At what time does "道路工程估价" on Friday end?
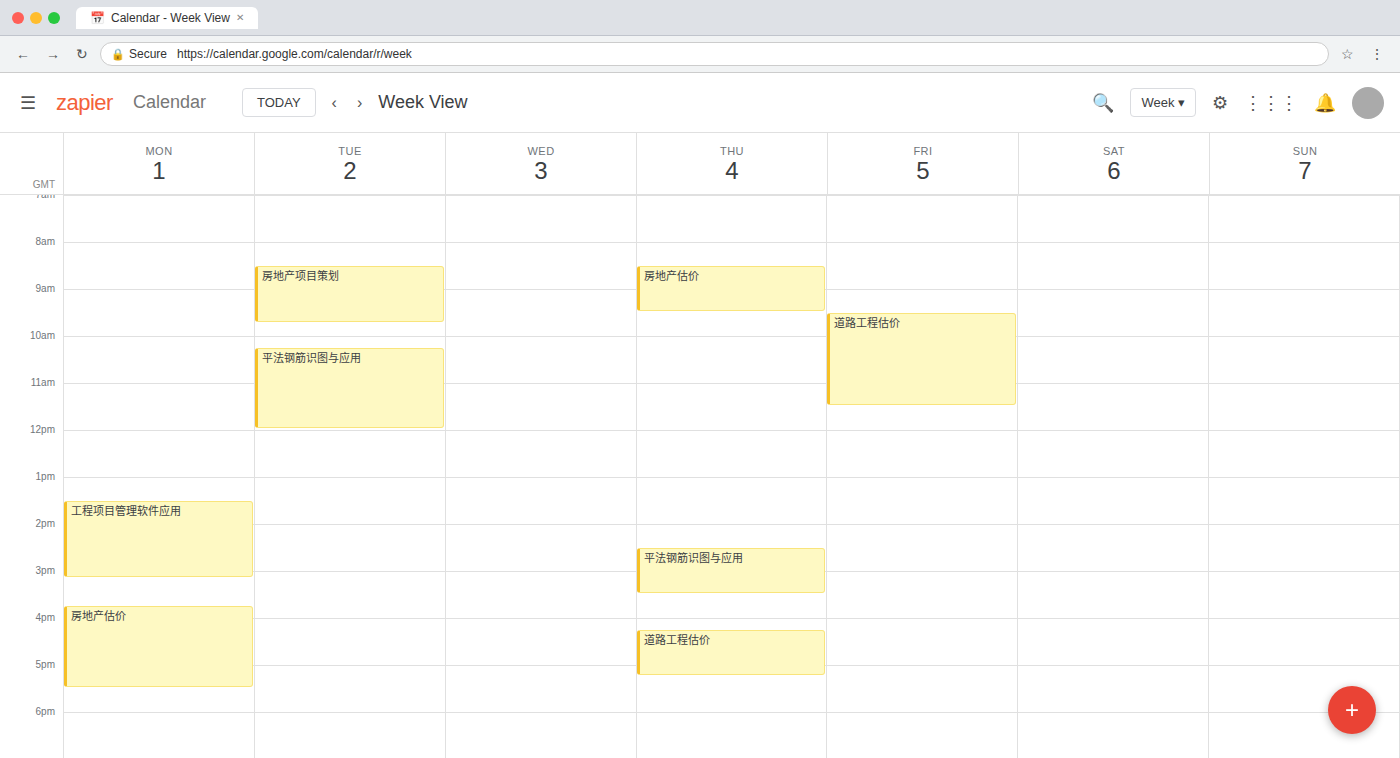
11:30 AM